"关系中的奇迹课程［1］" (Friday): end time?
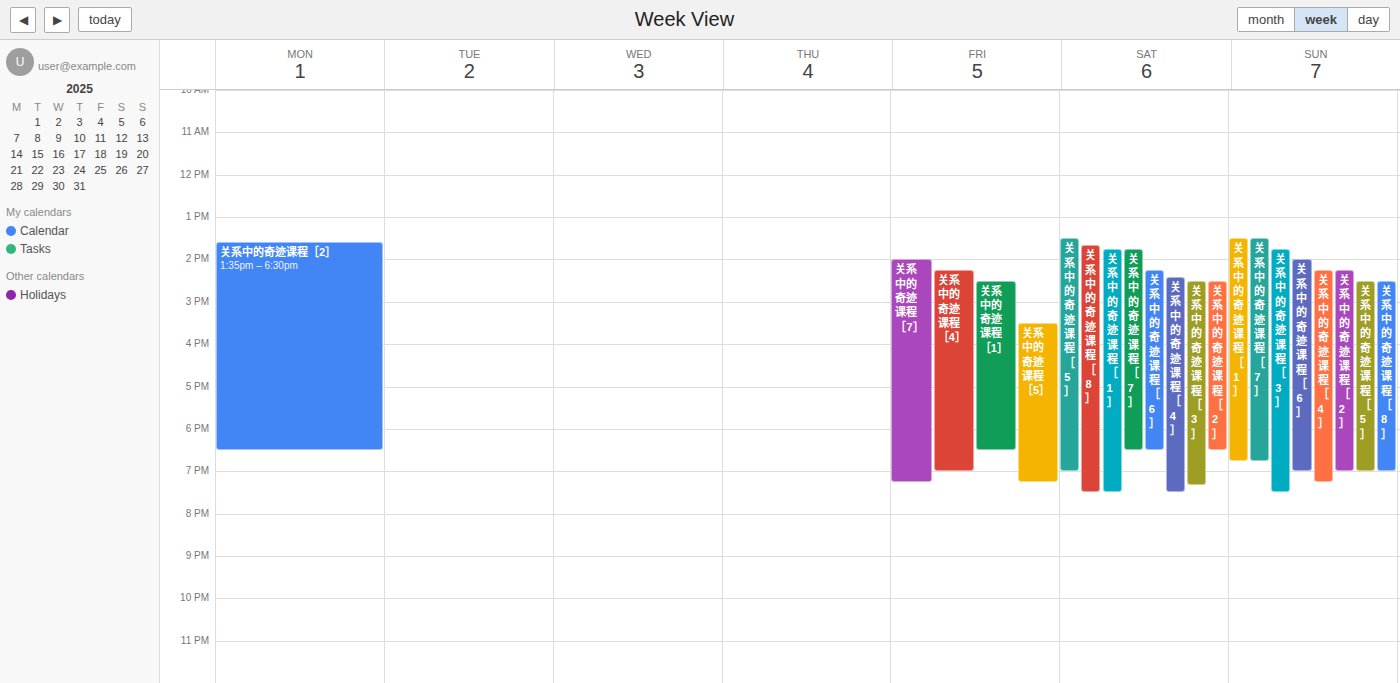
6:30 PM